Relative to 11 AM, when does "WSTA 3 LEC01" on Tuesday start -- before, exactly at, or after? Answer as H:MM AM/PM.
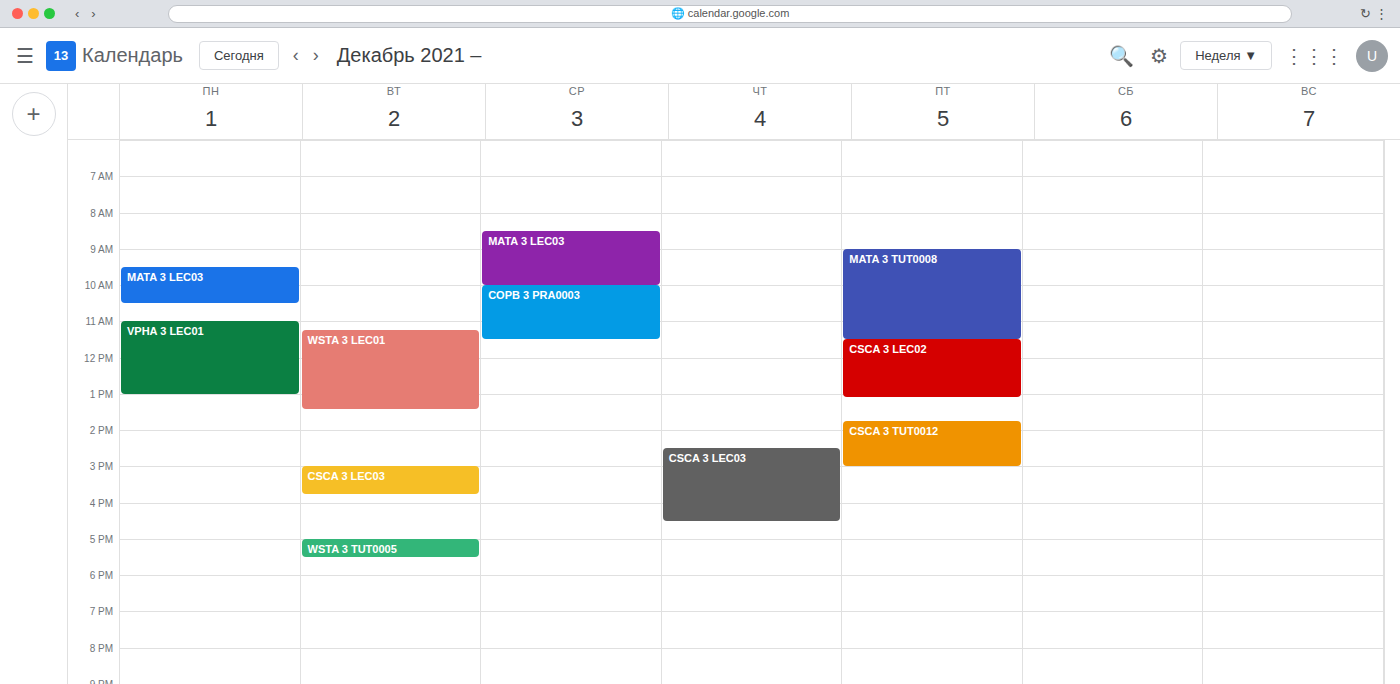
11:15 AM -- after 11 AM, 15 minutes below the 11 AM line.